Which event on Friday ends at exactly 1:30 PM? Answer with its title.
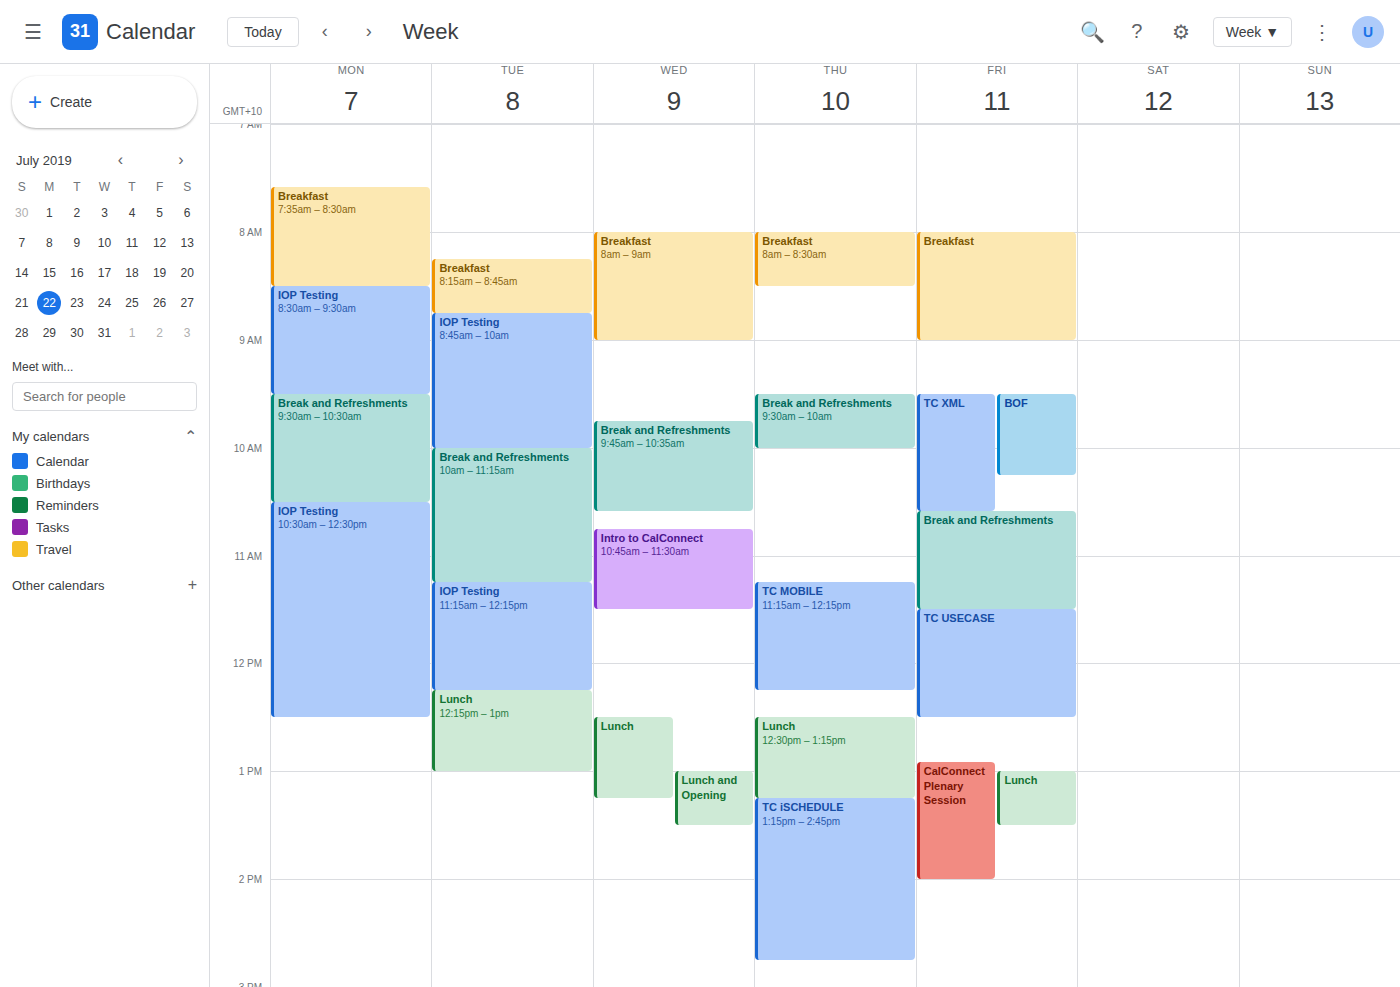
"Lunch"